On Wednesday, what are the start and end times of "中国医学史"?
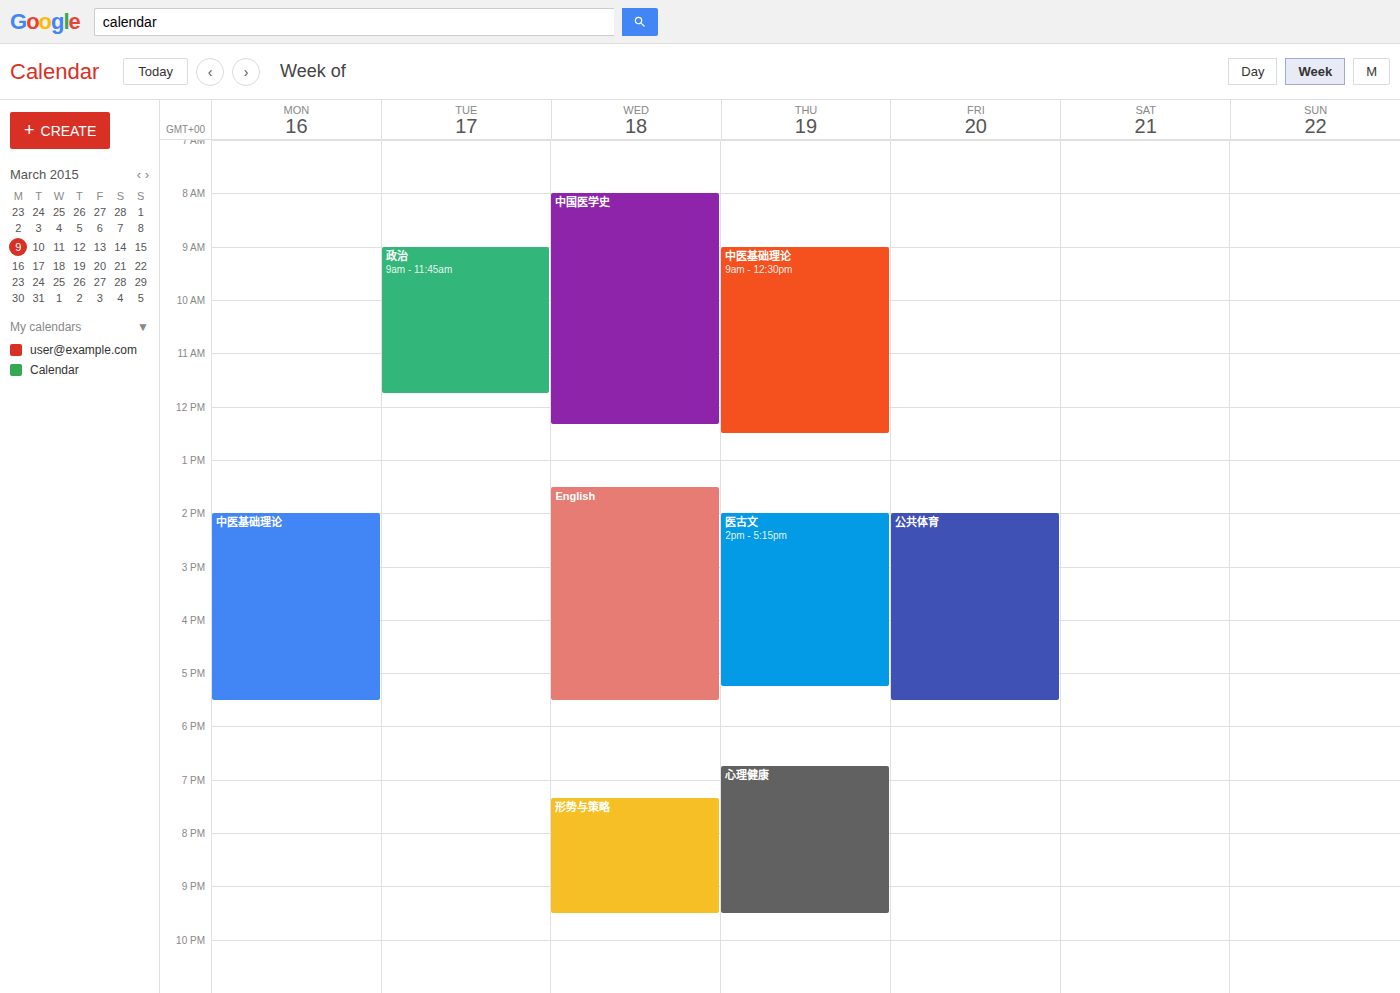
8:00 AM to 12:20 PM